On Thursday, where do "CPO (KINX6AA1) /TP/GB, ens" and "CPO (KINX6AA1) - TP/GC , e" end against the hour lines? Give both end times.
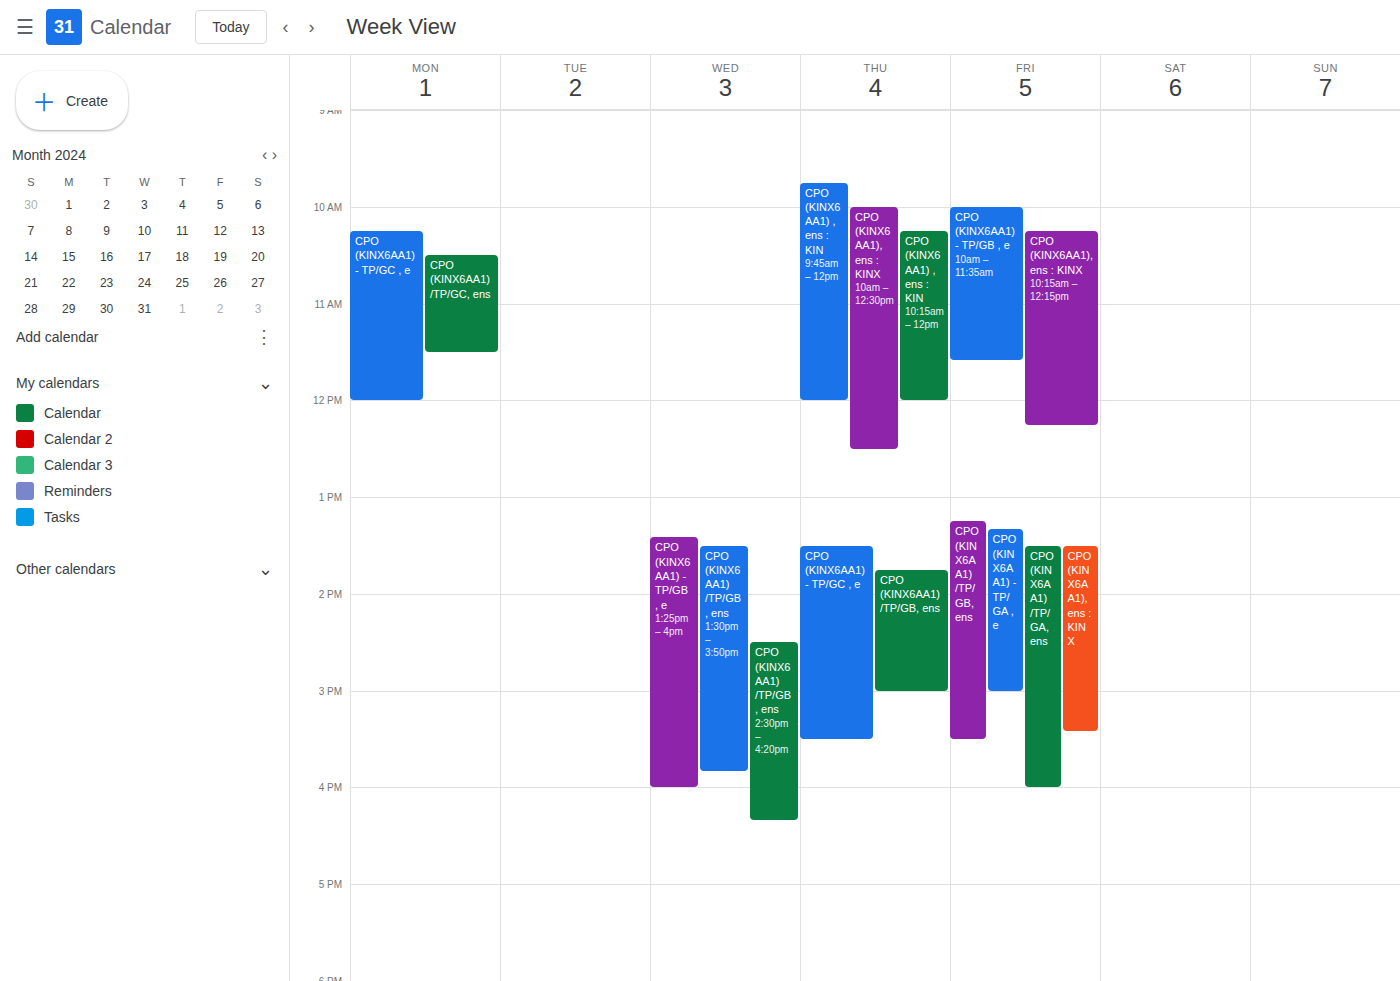
"CPO (KINX6AA1) /TP/GB, ens": 3:00 PM, exactly on the 3 PM line. "CPO (KINX6AA1) - TP/GC , e": 3:30 PM, halfway between the 3 PM and 4 PM lines.